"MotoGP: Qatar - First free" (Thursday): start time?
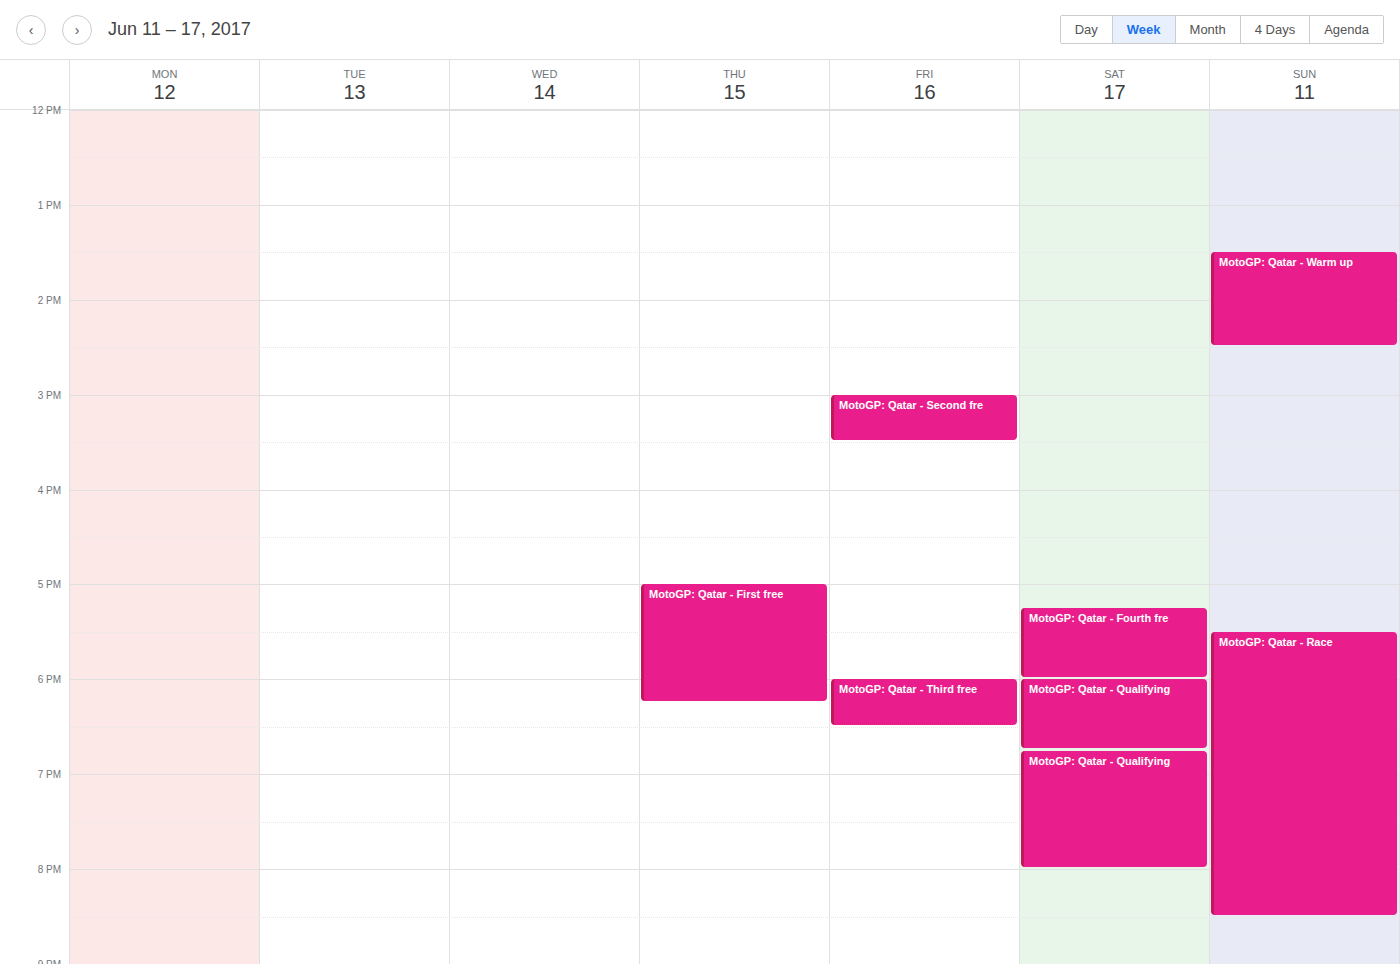
5:00 PM